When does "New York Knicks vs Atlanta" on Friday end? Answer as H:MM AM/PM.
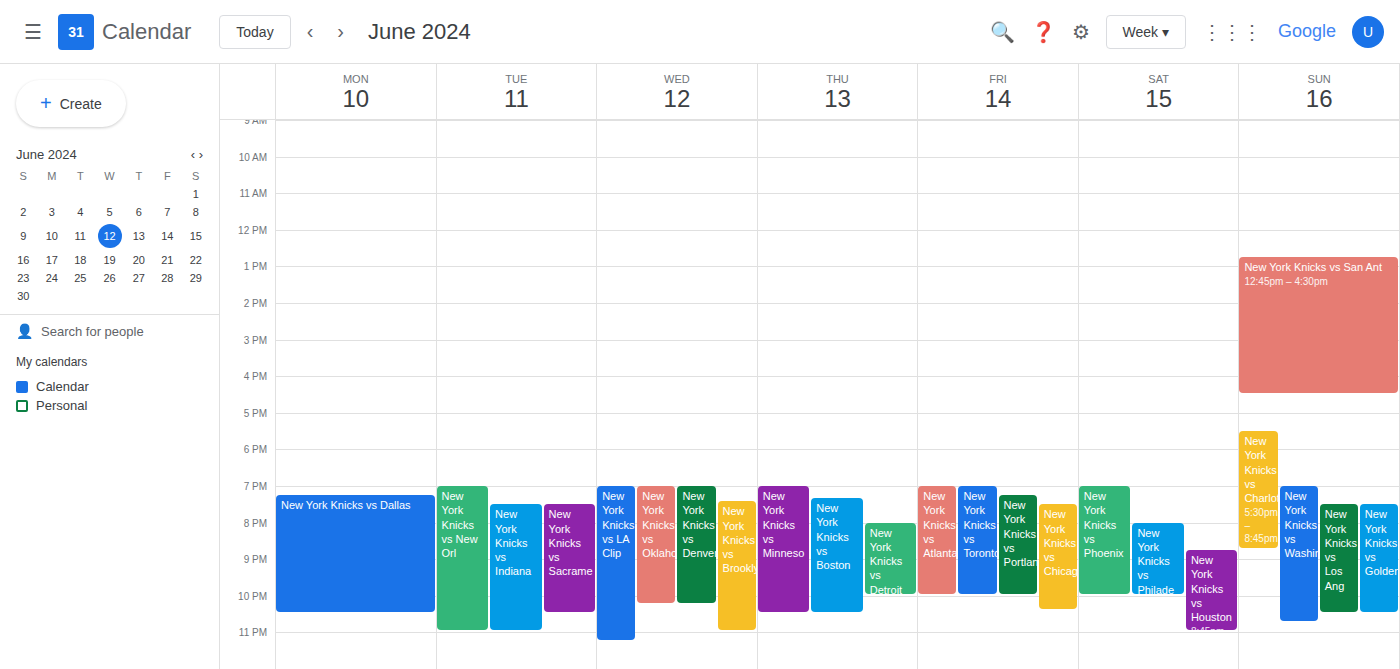
10:00 PM